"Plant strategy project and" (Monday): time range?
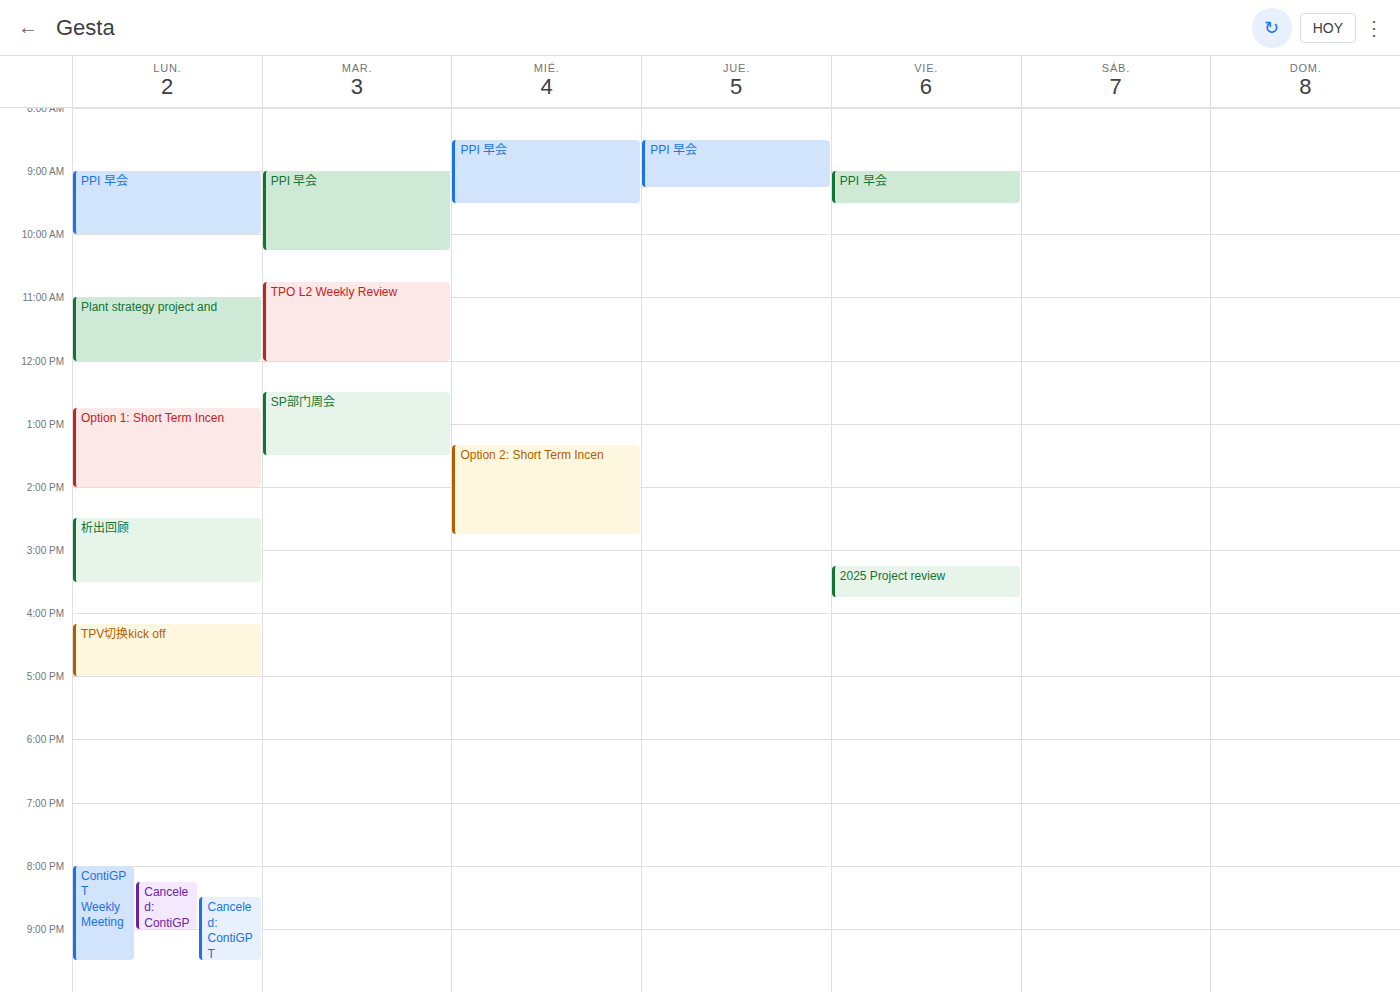
11:00 AM to 12:00 PM